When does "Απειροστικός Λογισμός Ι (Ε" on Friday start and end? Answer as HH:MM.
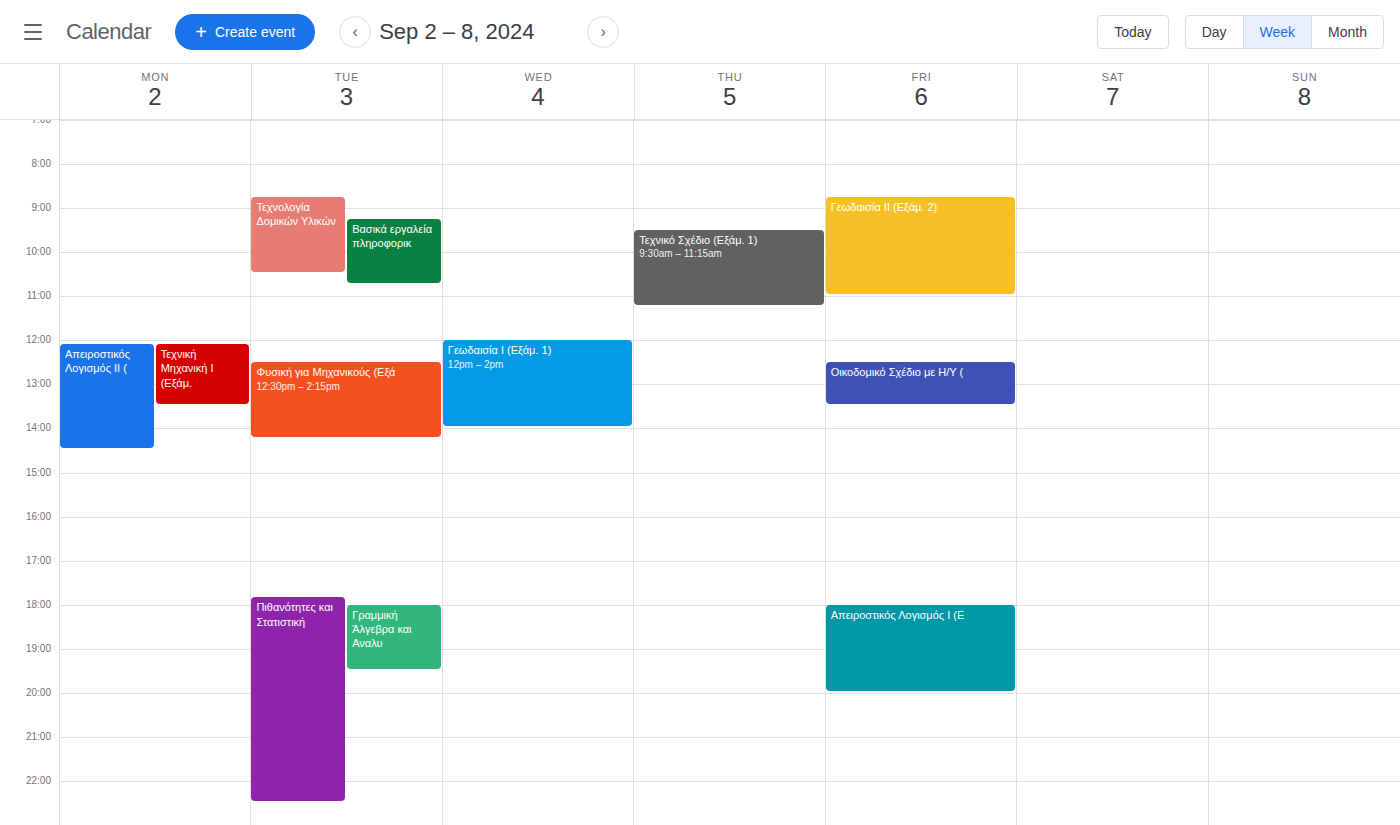
18:00 to 20:00